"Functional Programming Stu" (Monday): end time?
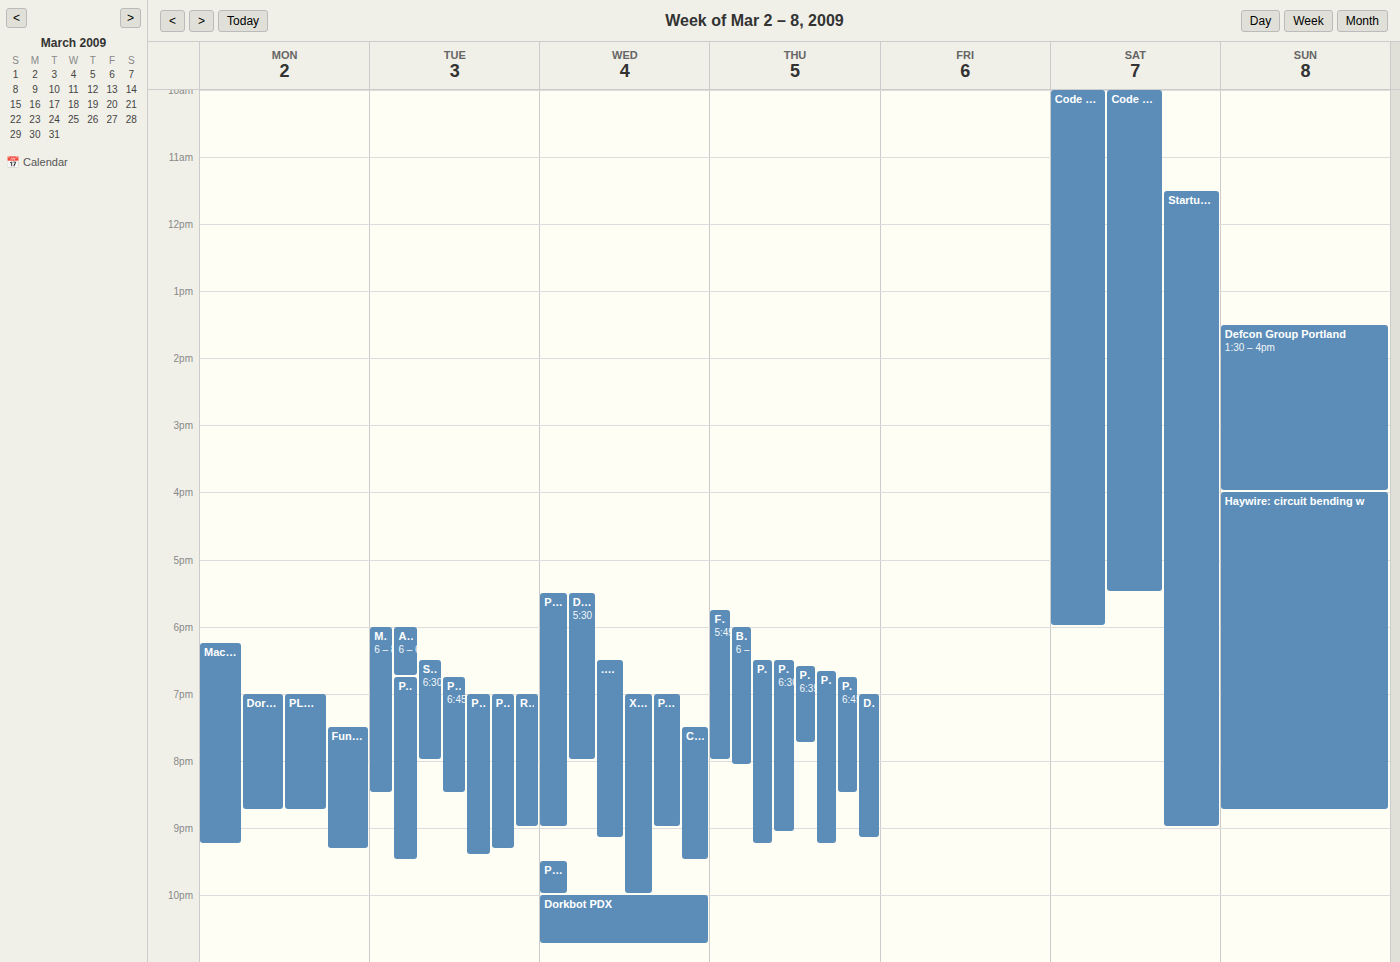
9:20 PM